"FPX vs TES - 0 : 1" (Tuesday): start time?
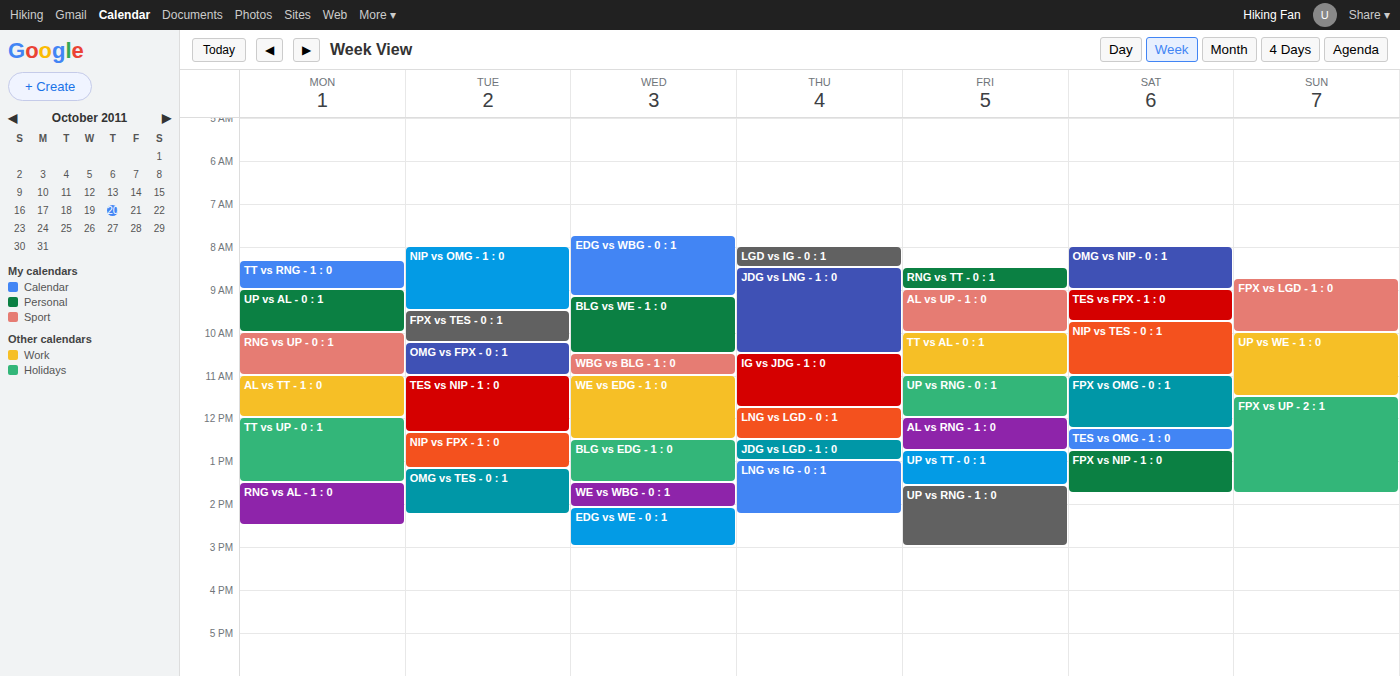
9:30 AM